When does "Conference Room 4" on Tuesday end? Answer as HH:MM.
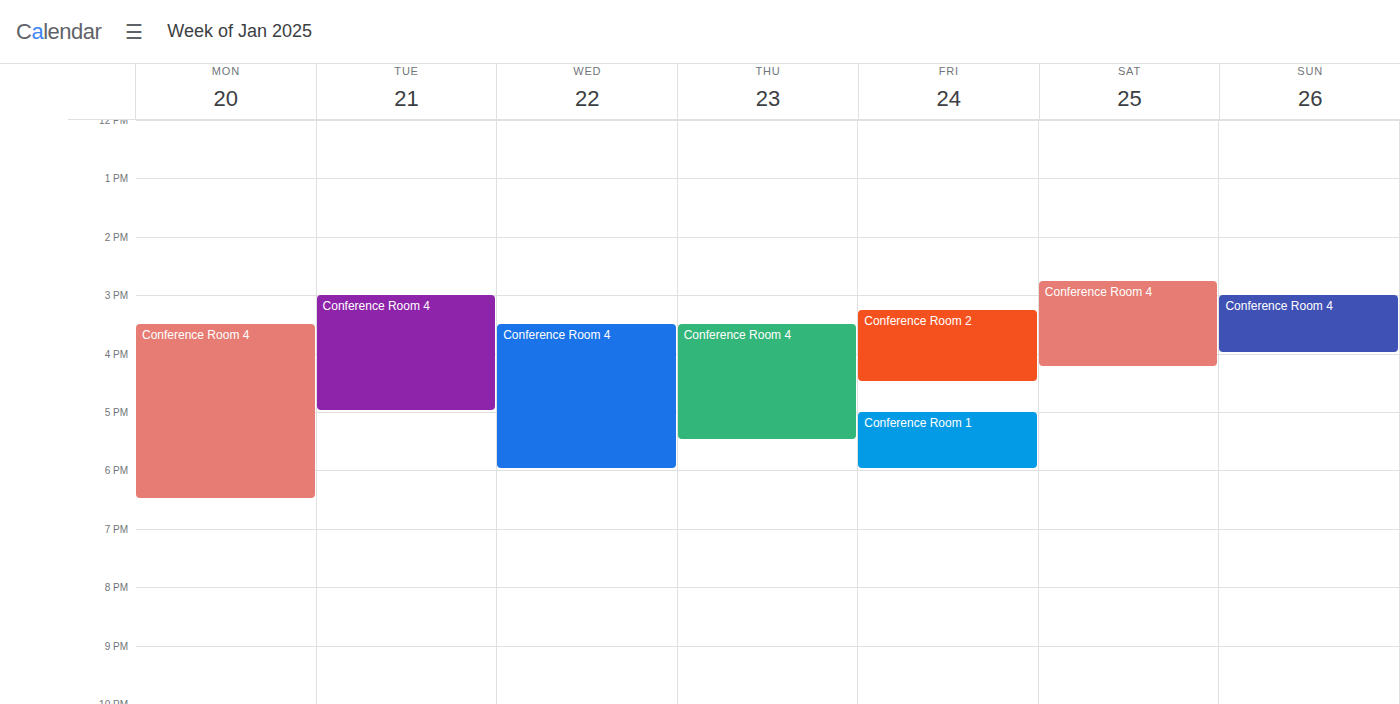
17:00